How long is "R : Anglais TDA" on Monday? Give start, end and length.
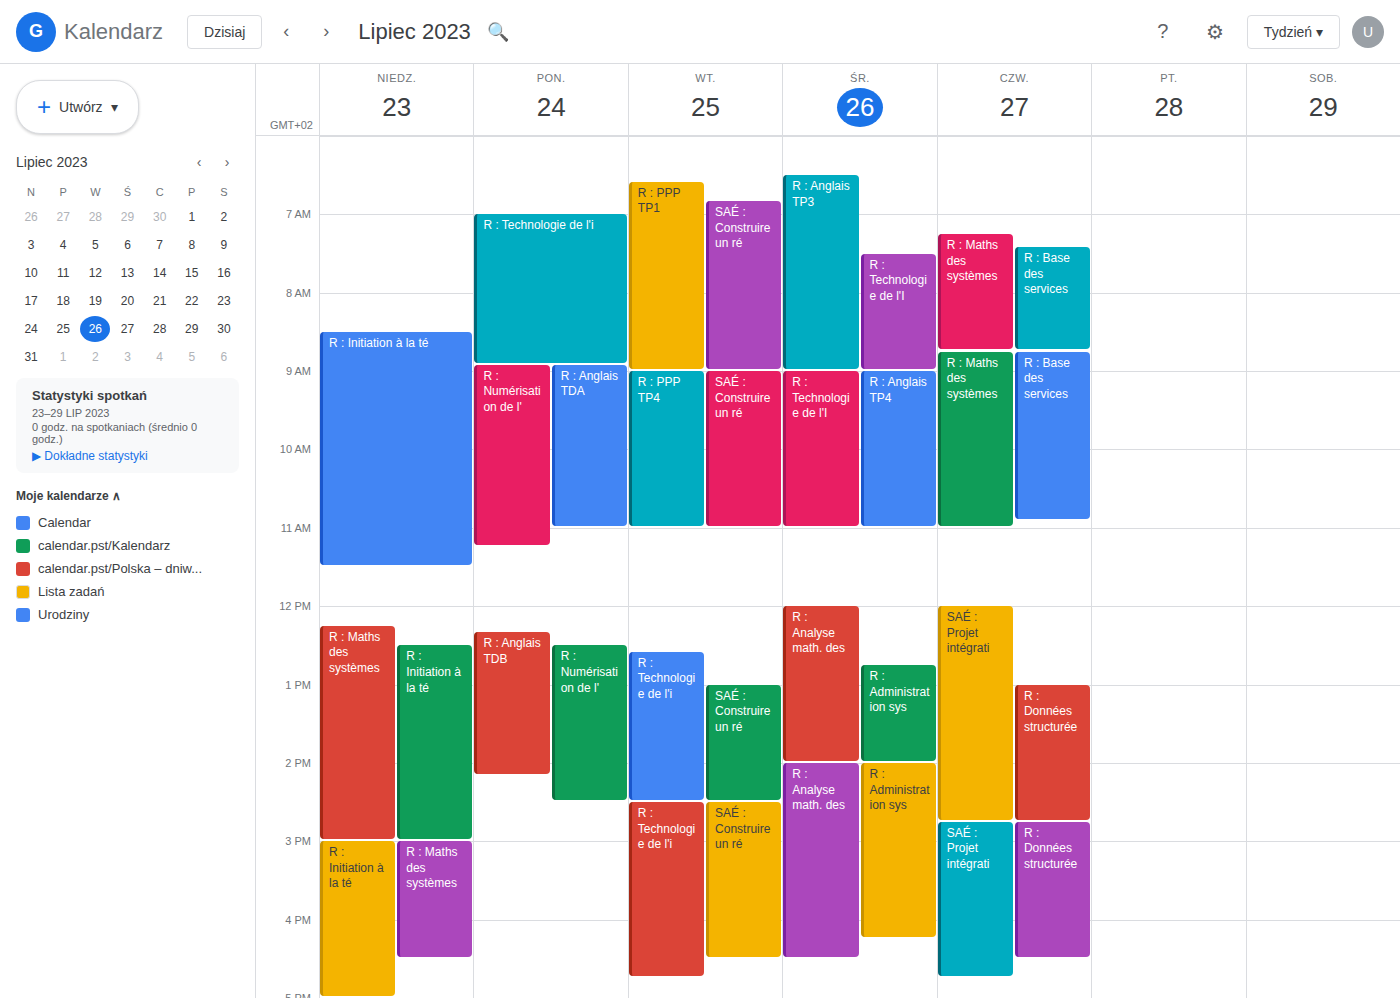
8:55 AM to 11:00 AM, 2 hours 5 minutes